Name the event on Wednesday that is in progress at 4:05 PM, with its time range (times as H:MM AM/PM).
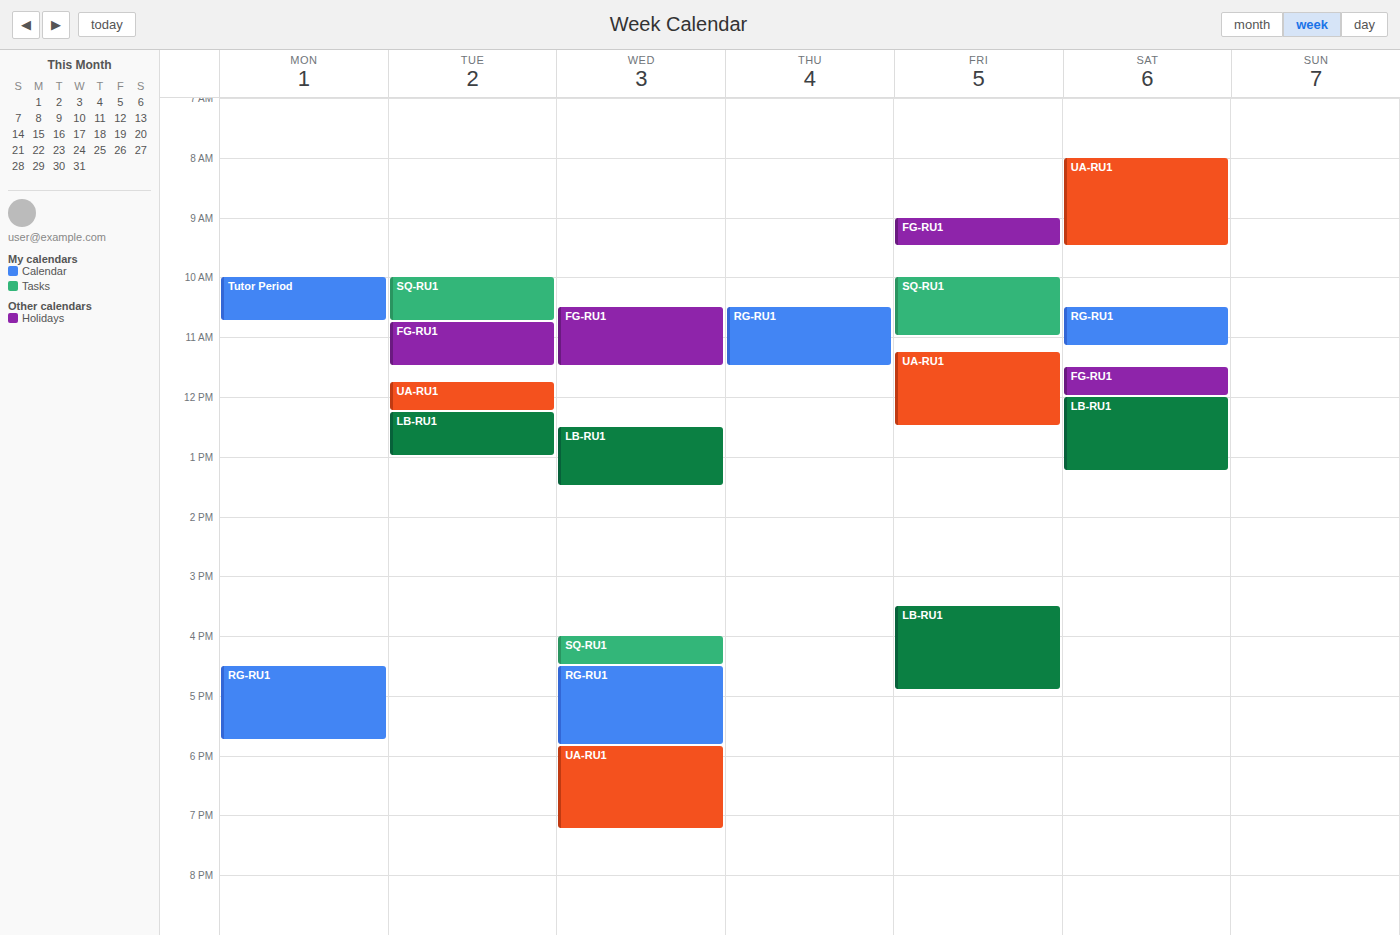
"SQ-RU1", 4:00 PM to 4:30 PM